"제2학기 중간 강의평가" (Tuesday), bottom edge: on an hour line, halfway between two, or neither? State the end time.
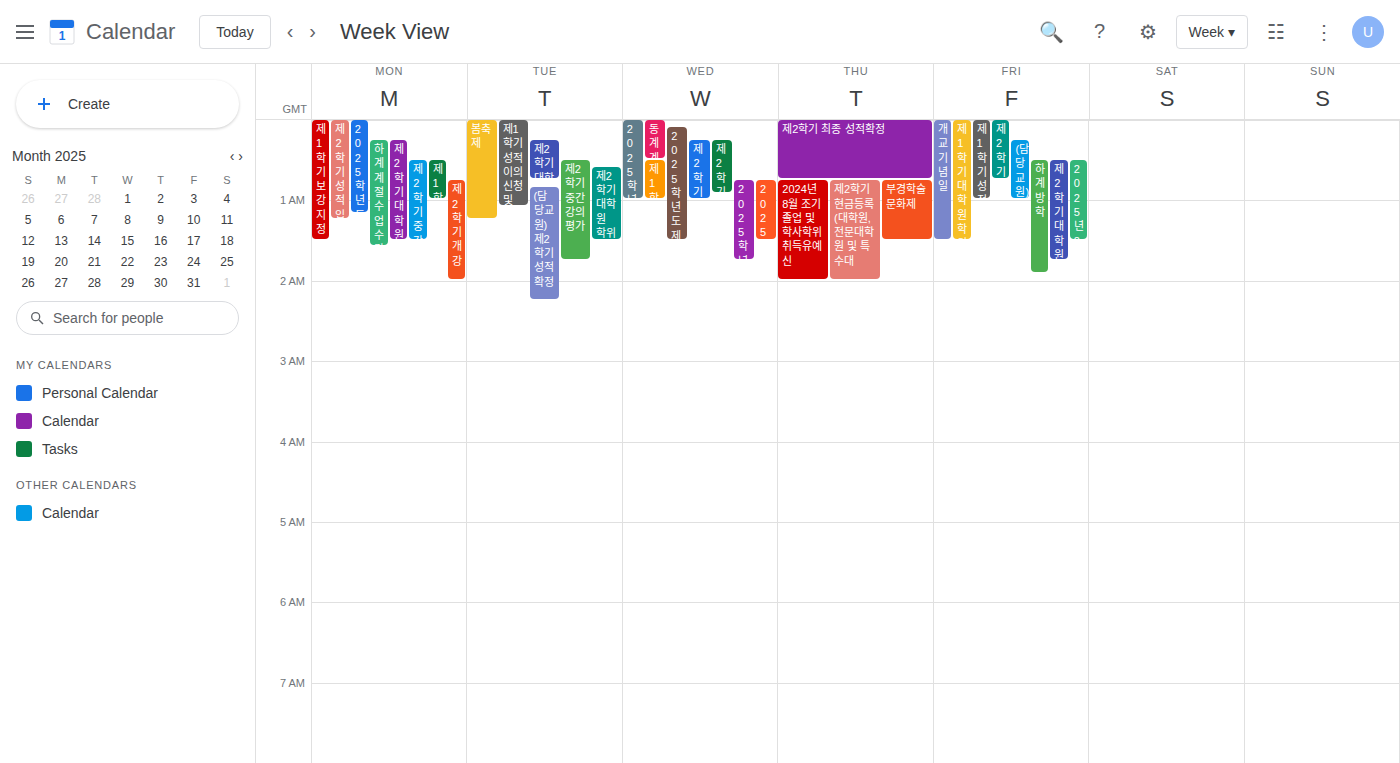
01:45 -- neither: three quarters of the way from the 01:00 line to the 02:00 line.